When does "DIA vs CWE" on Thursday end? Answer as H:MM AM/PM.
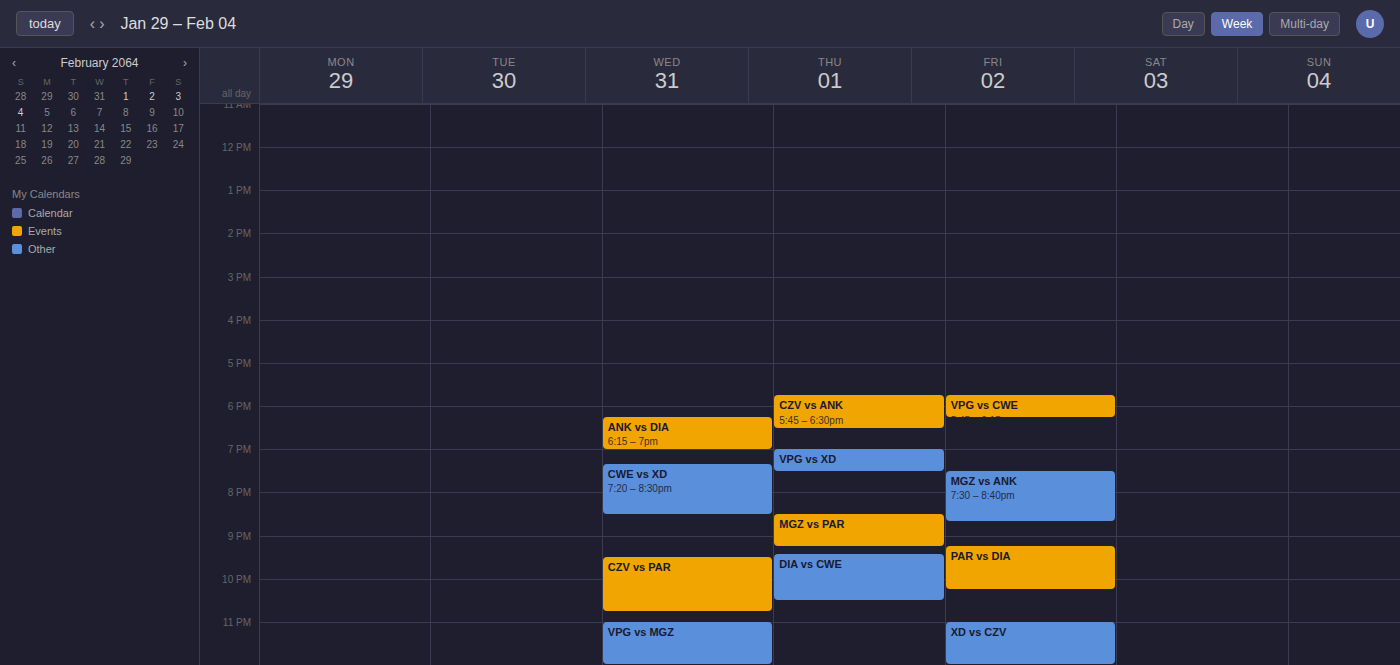
10:30 PM